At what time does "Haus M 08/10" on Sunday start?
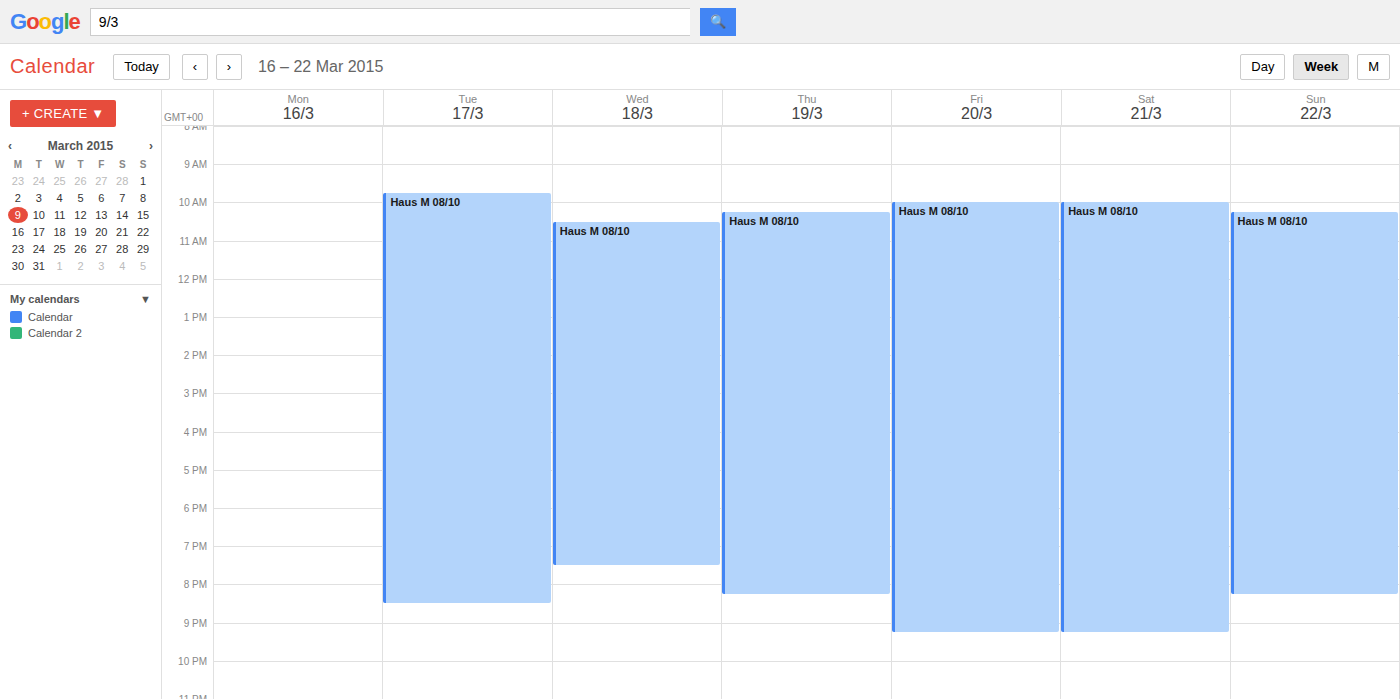
10:15 AM